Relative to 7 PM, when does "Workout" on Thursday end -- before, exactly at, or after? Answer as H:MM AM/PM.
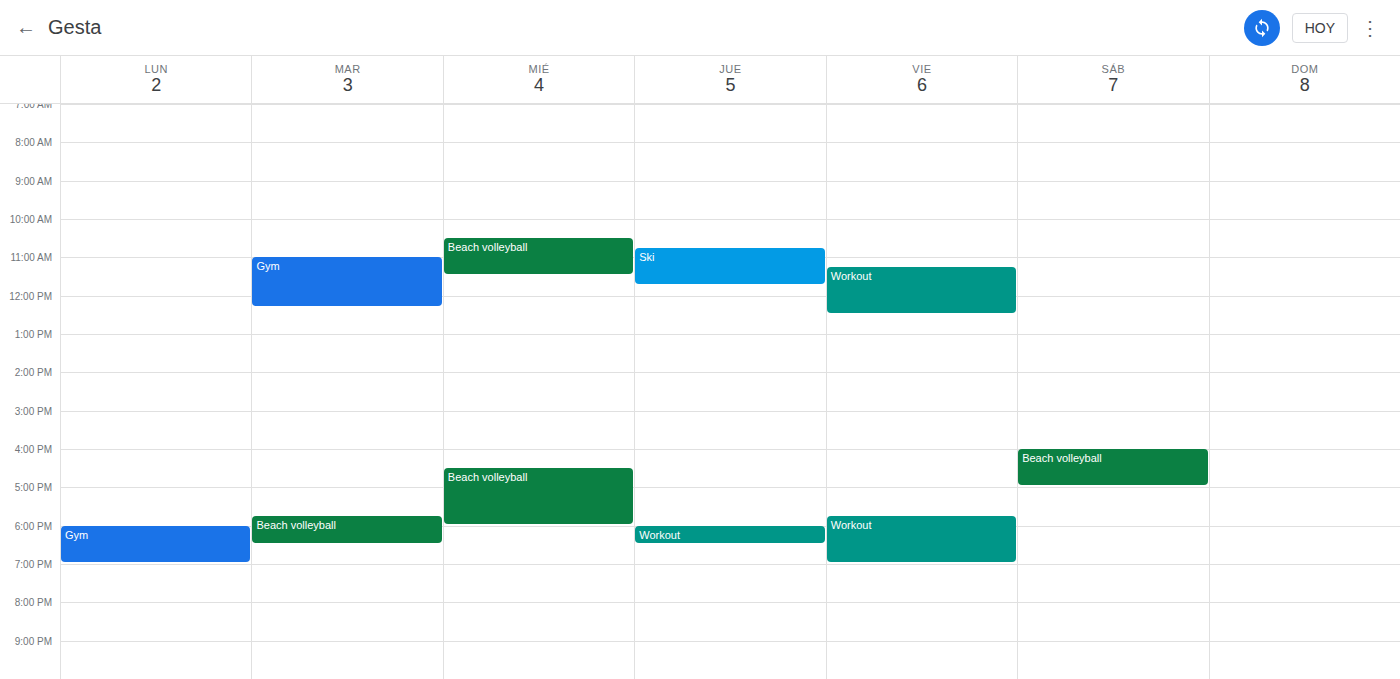
6:30 PM -- before 7 PM, 30 minutes above the 7 PM line.